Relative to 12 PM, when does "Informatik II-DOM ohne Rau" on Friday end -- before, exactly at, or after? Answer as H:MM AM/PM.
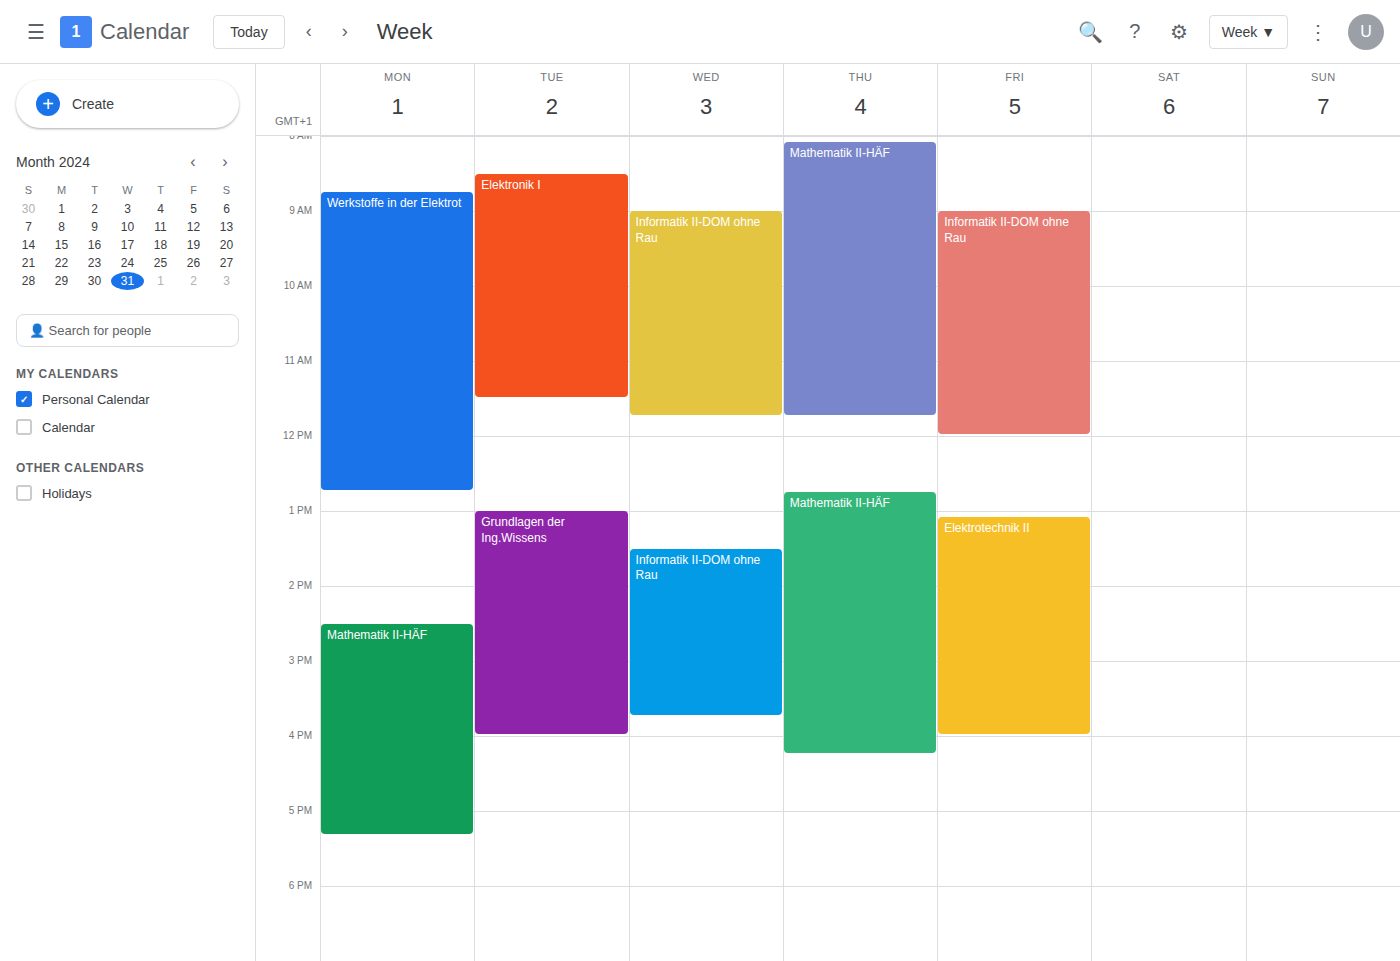
12:00 PM -- exactly at 12 PM, on the 12 PM line.